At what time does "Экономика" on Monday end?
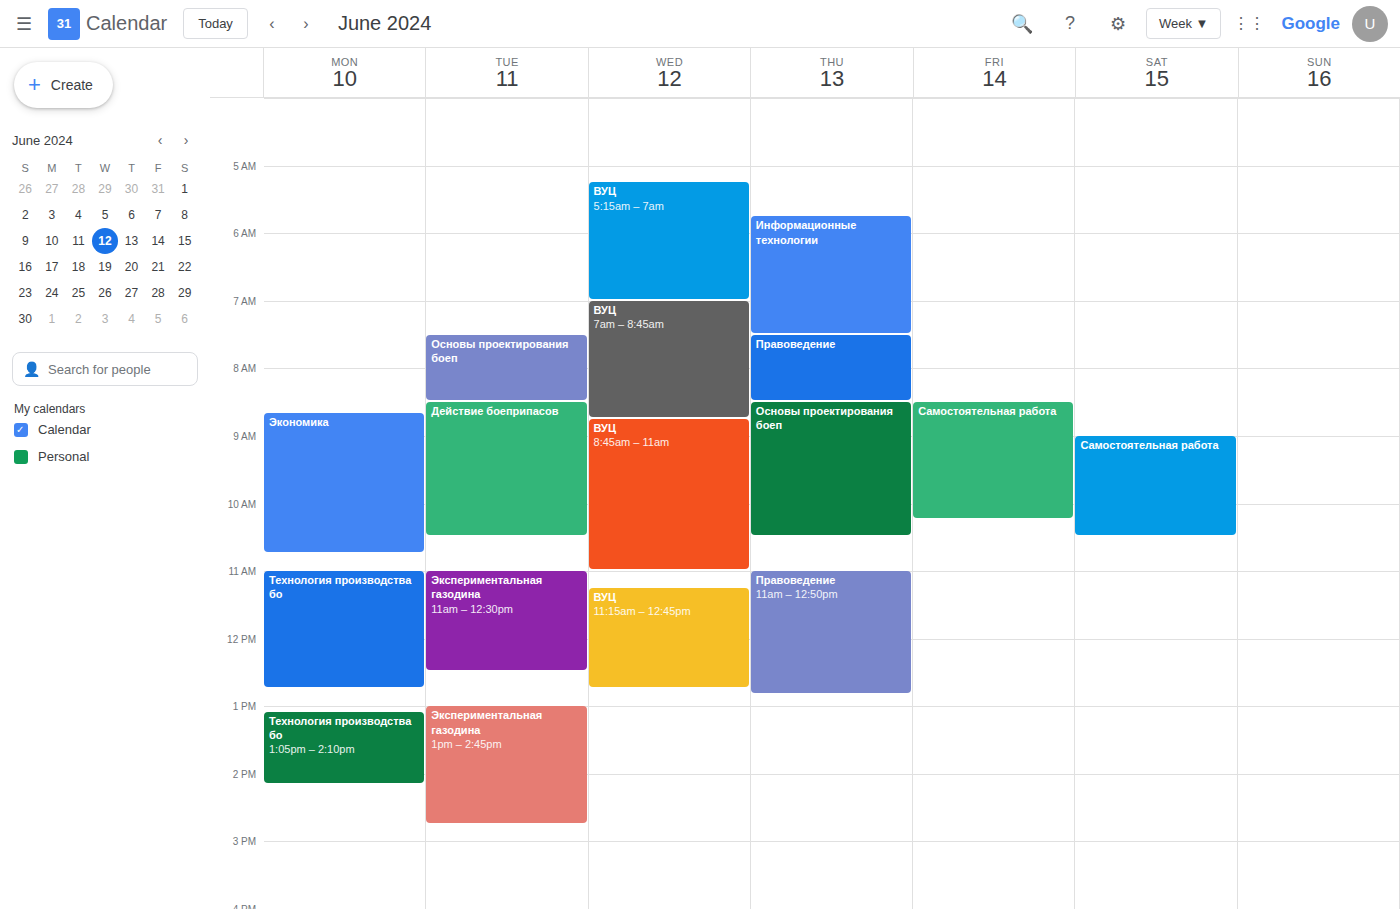
10:45 AM